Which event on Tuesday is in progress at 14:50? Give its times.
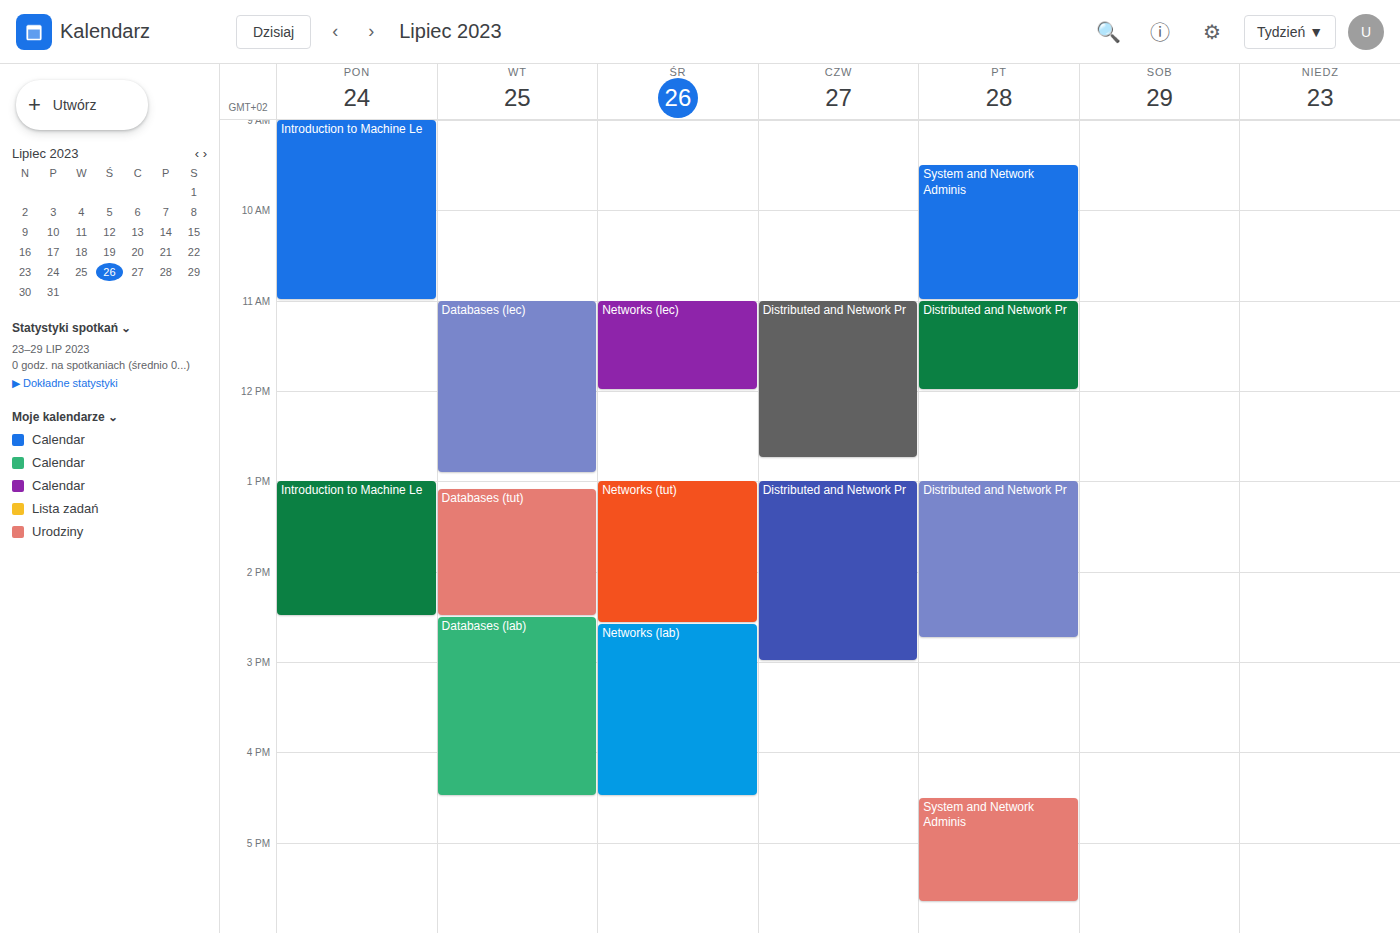
"Databases (lab)", 14:30 to 16:30